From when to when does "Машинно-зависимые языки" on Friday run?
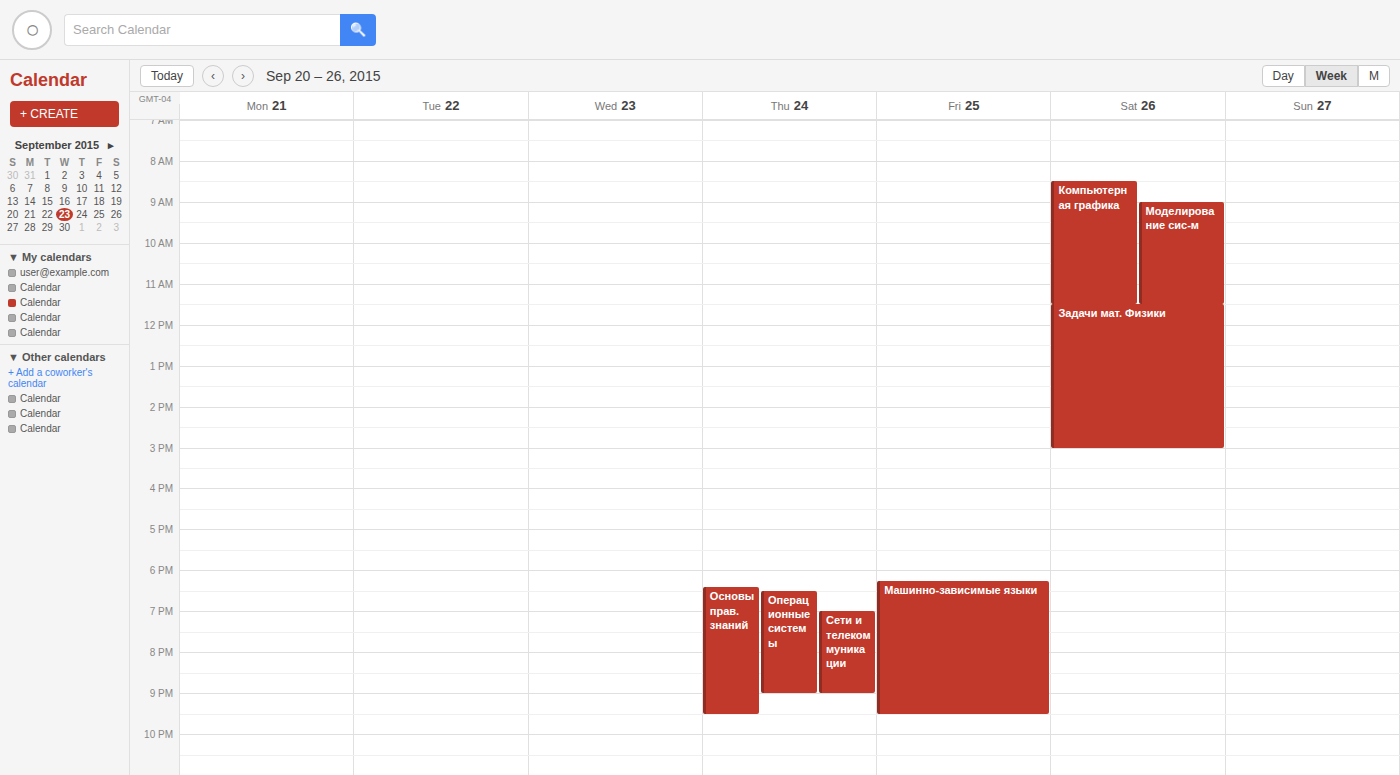
6:15 PM to 9:30 PM